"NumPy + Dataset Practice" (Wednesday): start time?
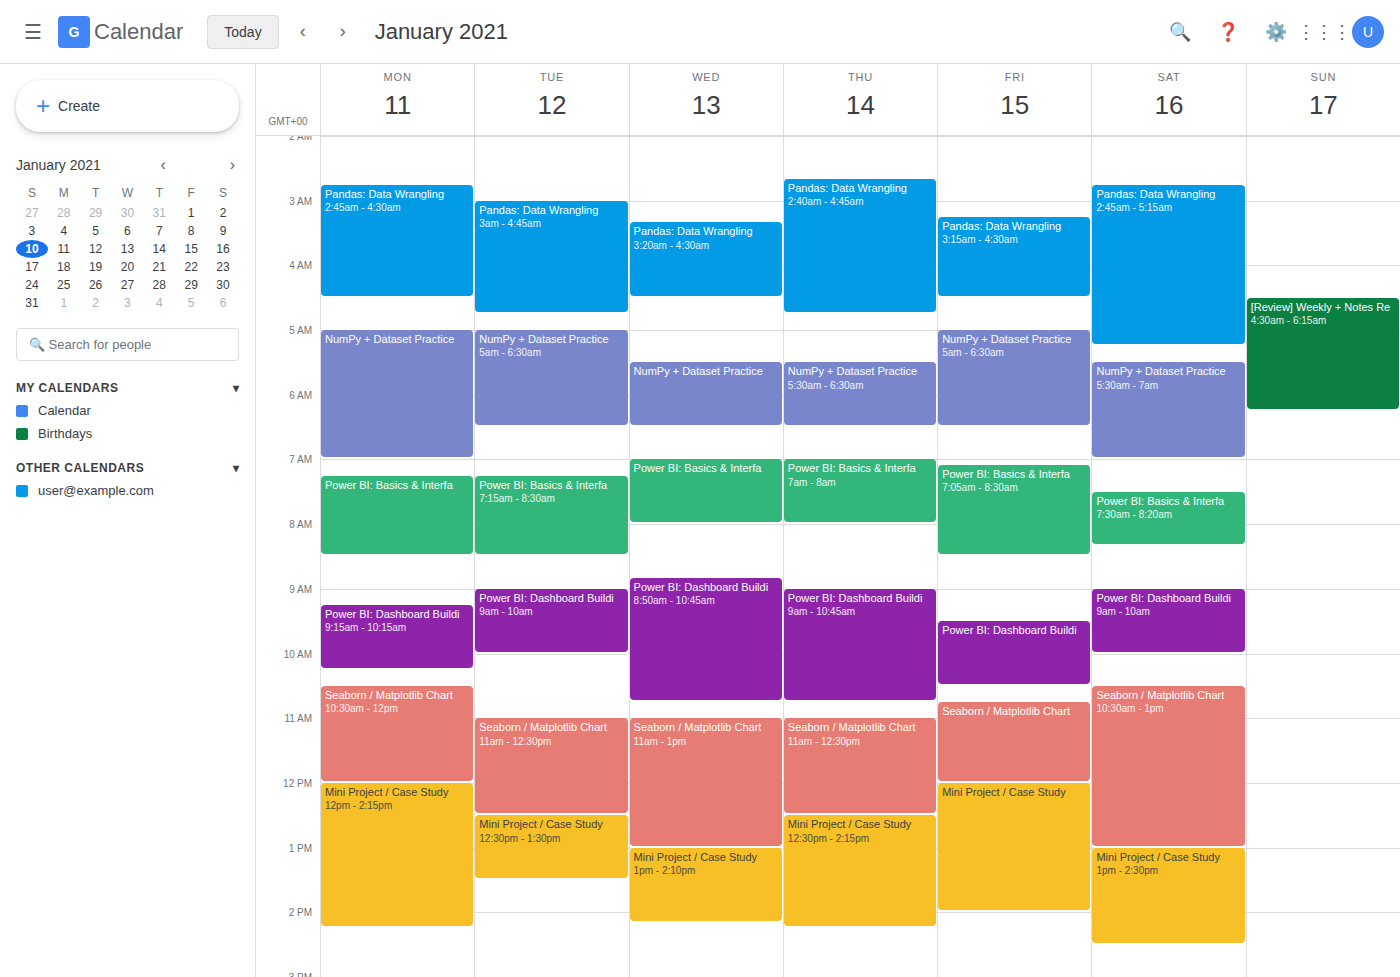
5:30 AM